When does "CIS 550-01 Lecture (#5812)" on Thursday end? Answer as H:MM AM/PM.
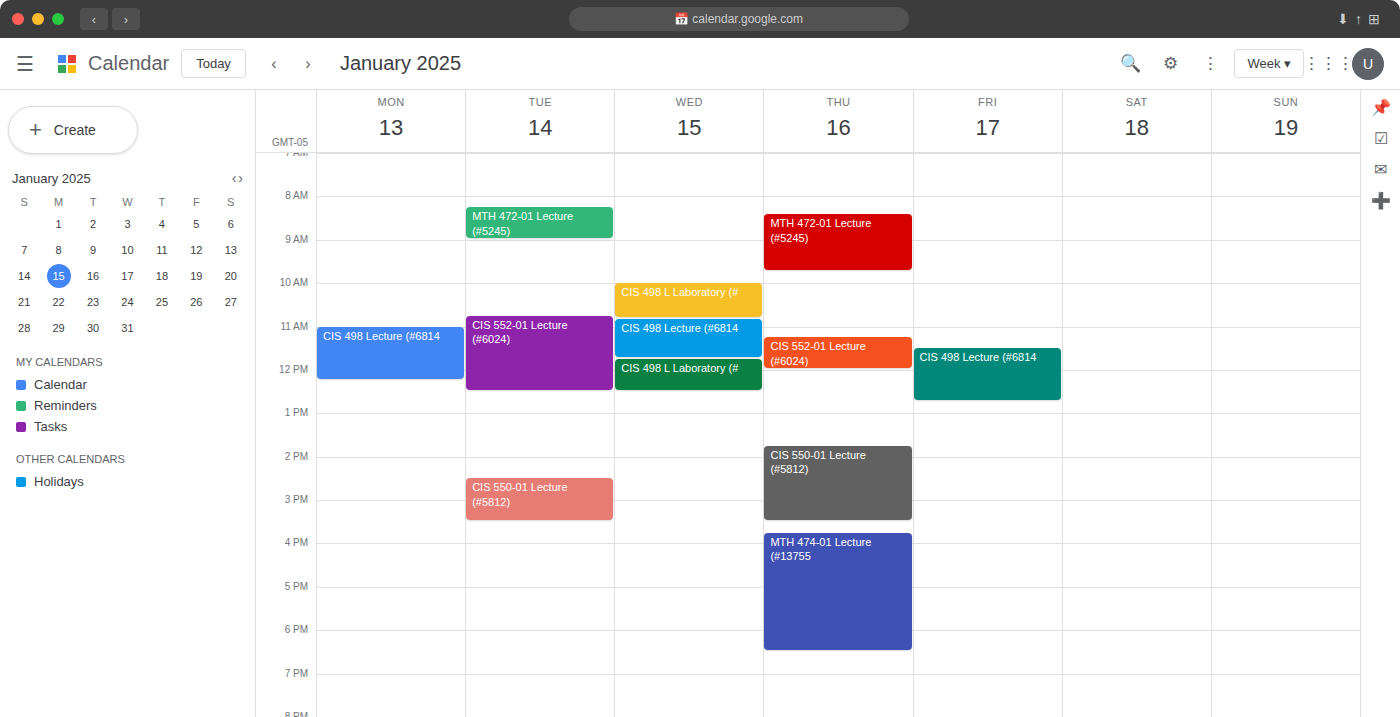
3:30 PM